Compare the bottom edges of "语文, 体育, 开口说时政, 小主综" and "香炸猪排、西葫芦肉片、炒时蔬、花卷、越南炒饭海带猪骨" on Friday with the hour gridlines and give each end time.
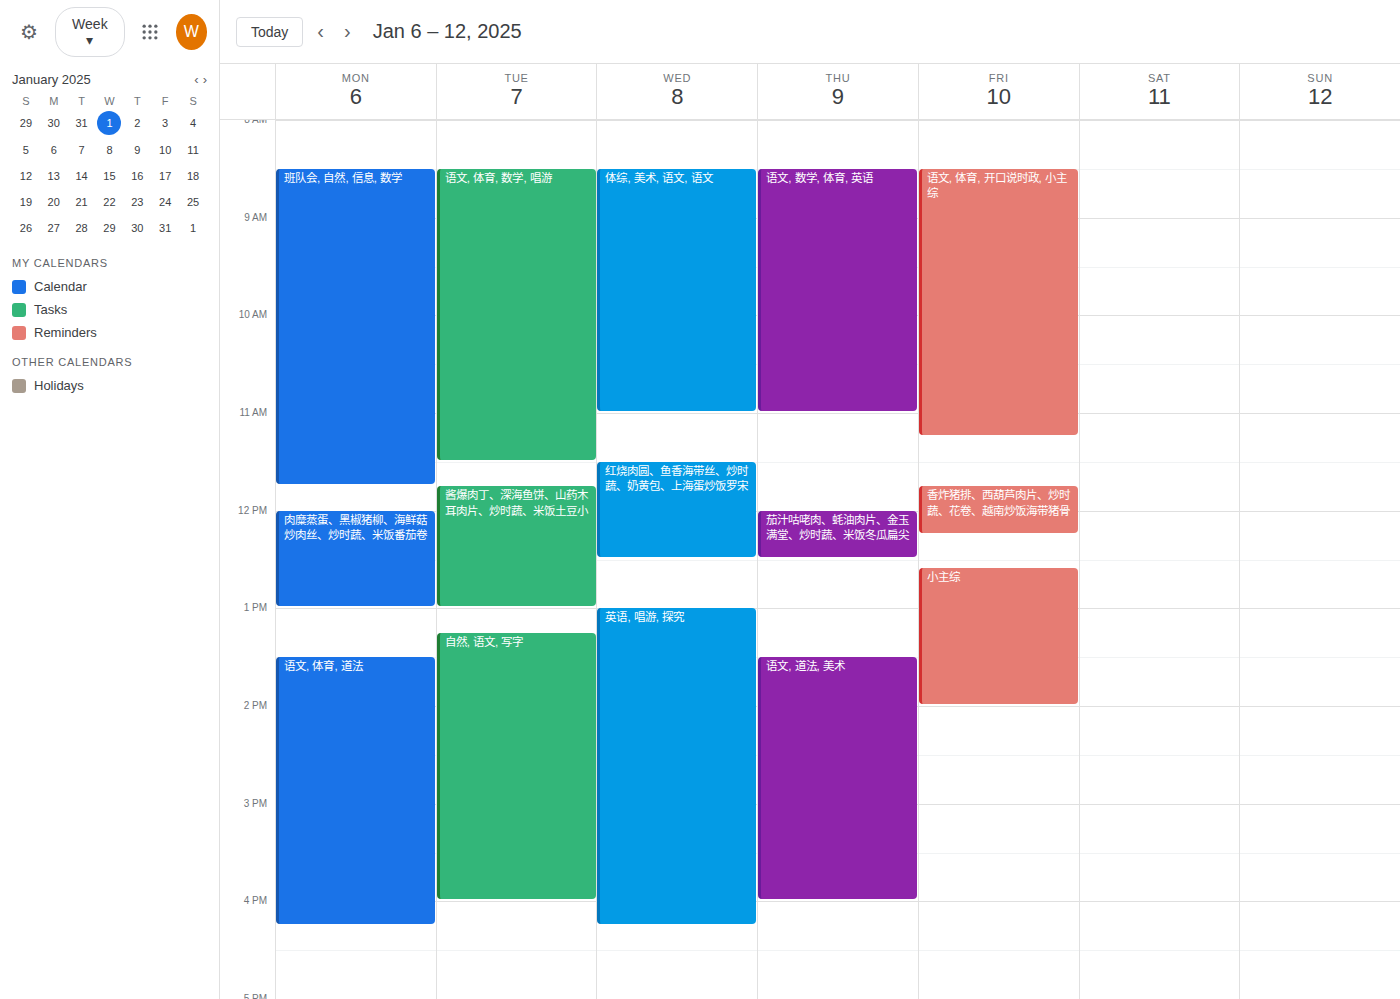
"语文, 体育, 开口说时政, 小主综": 11:15 AM, neither: a quarter of the way from the 11 AM line to the 12 PM line. "香炸猪排、西葫芦肉片、炒时蔬、花卷、越南炒饭海带猪骨": 12:15 PM, neither: a quarter of the way from the 12 PM line to the 1 PM line.